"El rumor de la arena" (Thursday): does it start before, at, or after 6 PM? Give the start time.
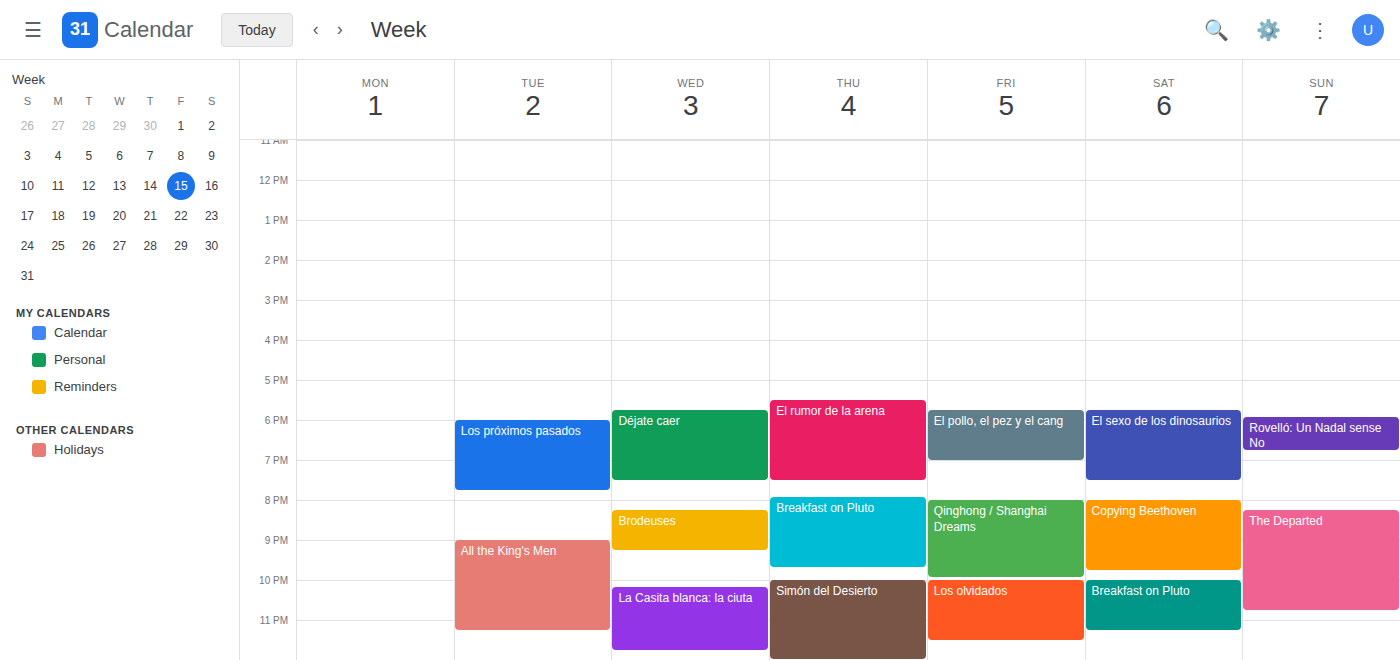
5:30 PM -- before 6 PM, 30 minutes above the 6 PM line.